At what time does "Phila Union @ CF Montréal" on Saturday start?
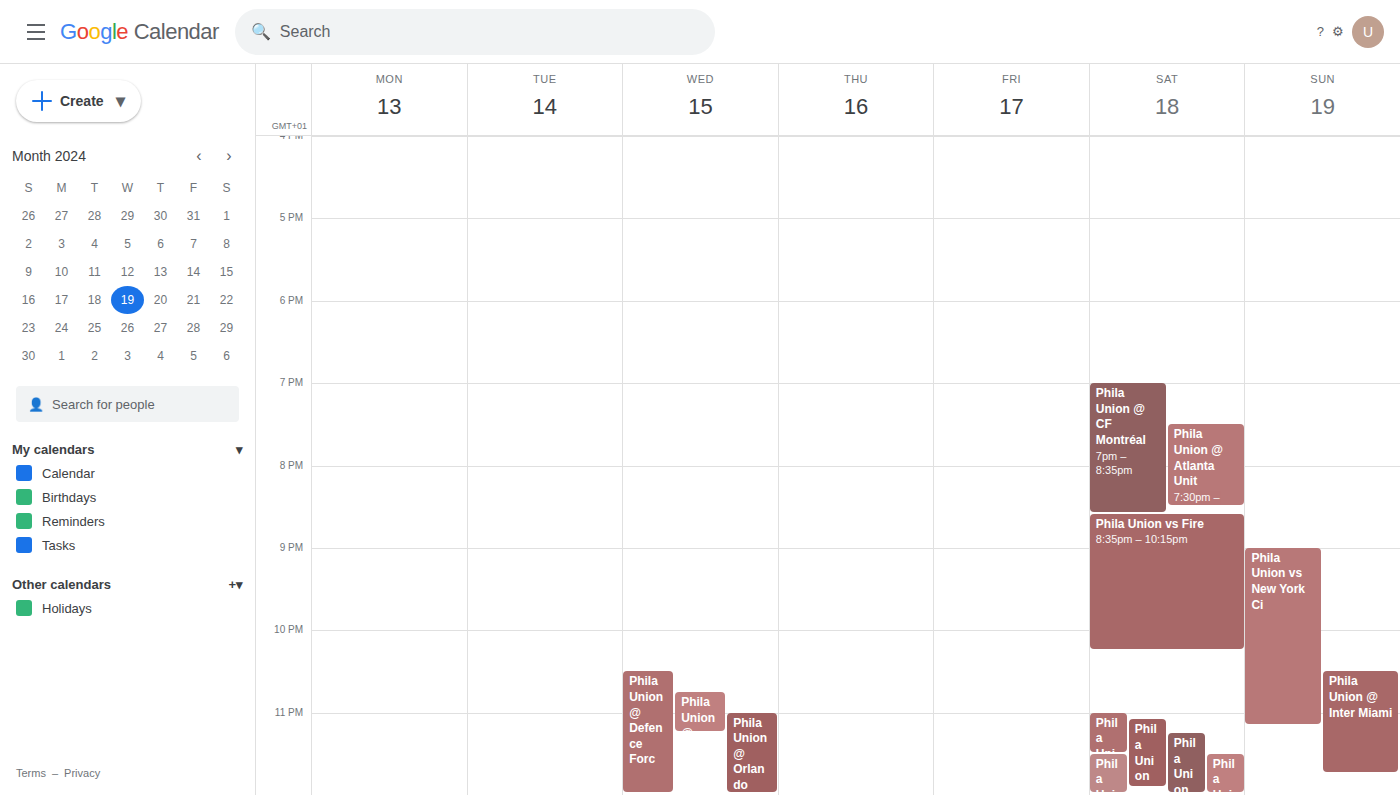
7:00 PM